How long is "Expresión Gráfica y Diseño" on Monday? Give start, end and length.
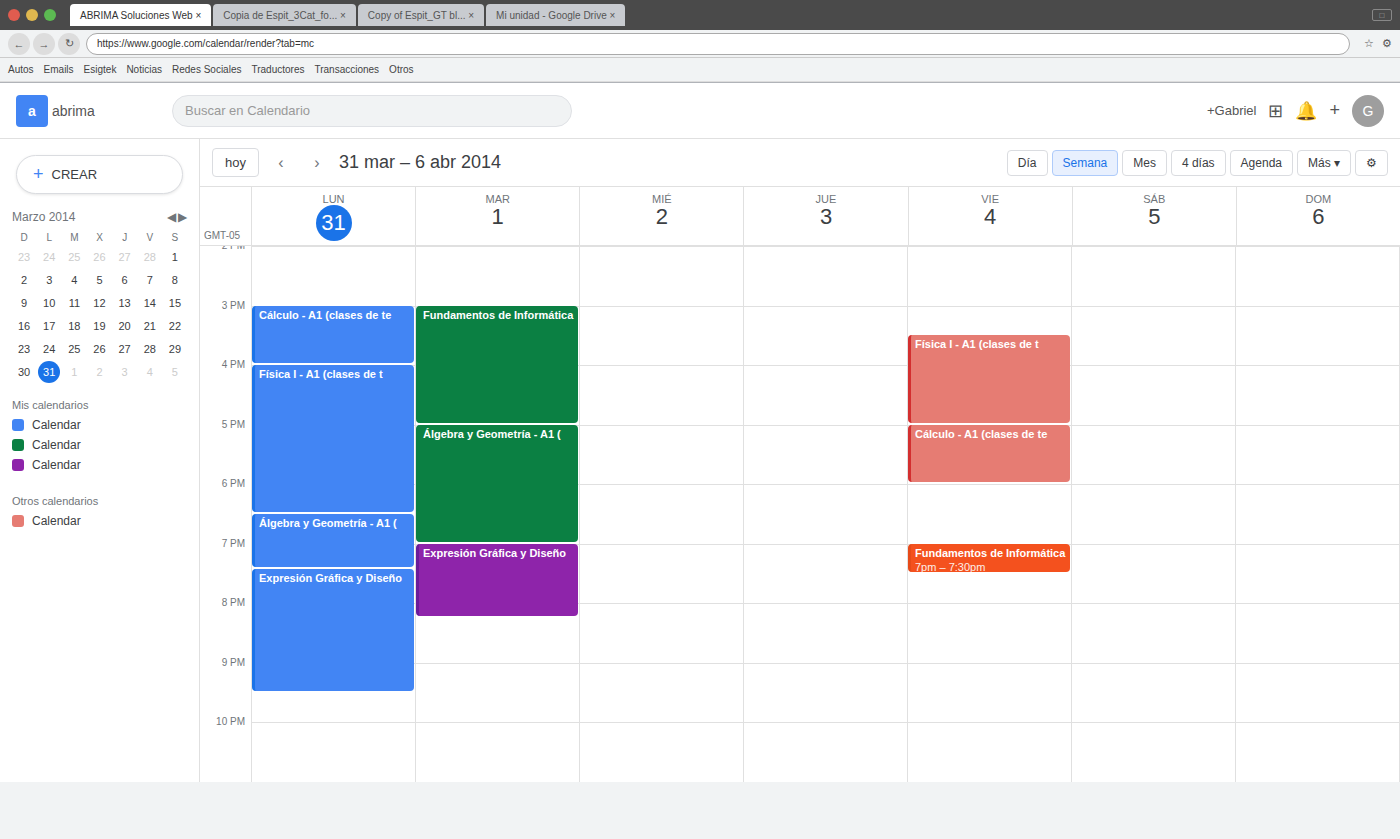
19:25 to 21:30, 2 hours 5 minutes